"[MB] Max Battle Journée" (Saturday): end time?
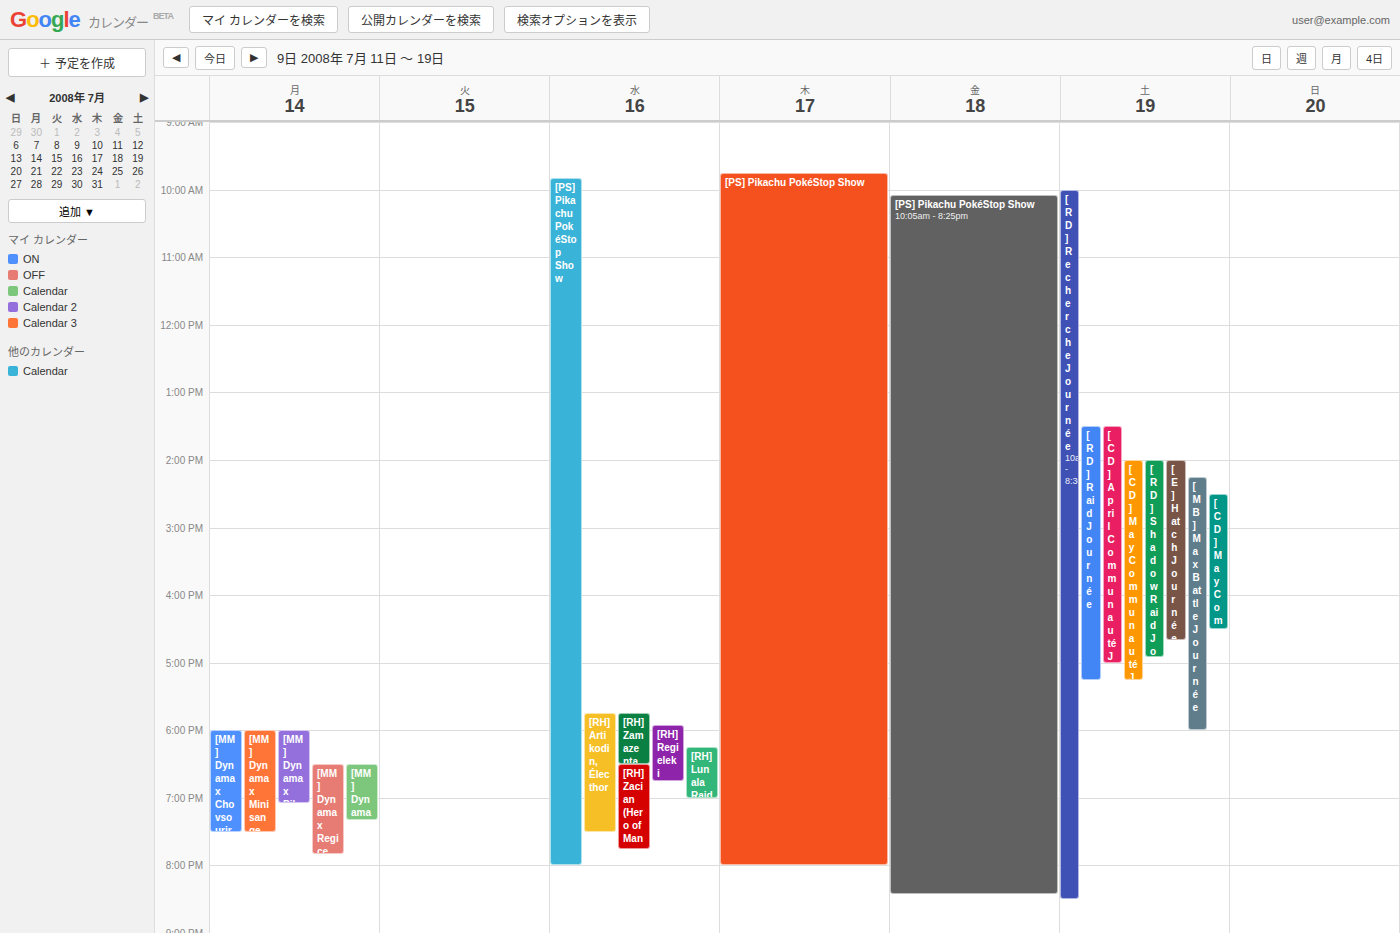
6:00 PM